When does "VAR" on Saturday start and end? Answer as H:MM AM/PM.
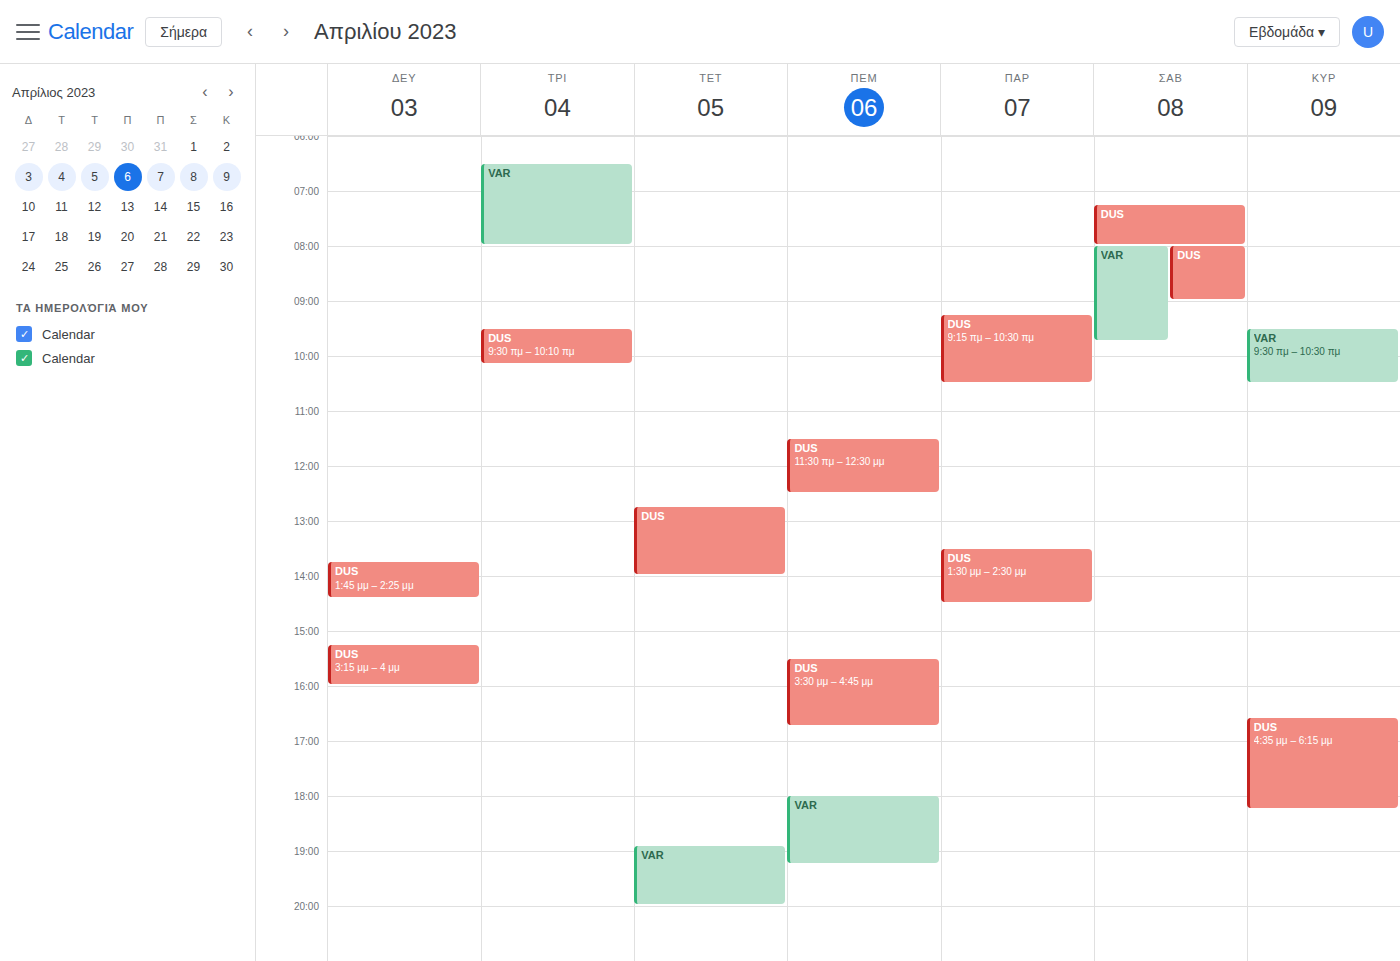
8:00 AM to 9:45 AM